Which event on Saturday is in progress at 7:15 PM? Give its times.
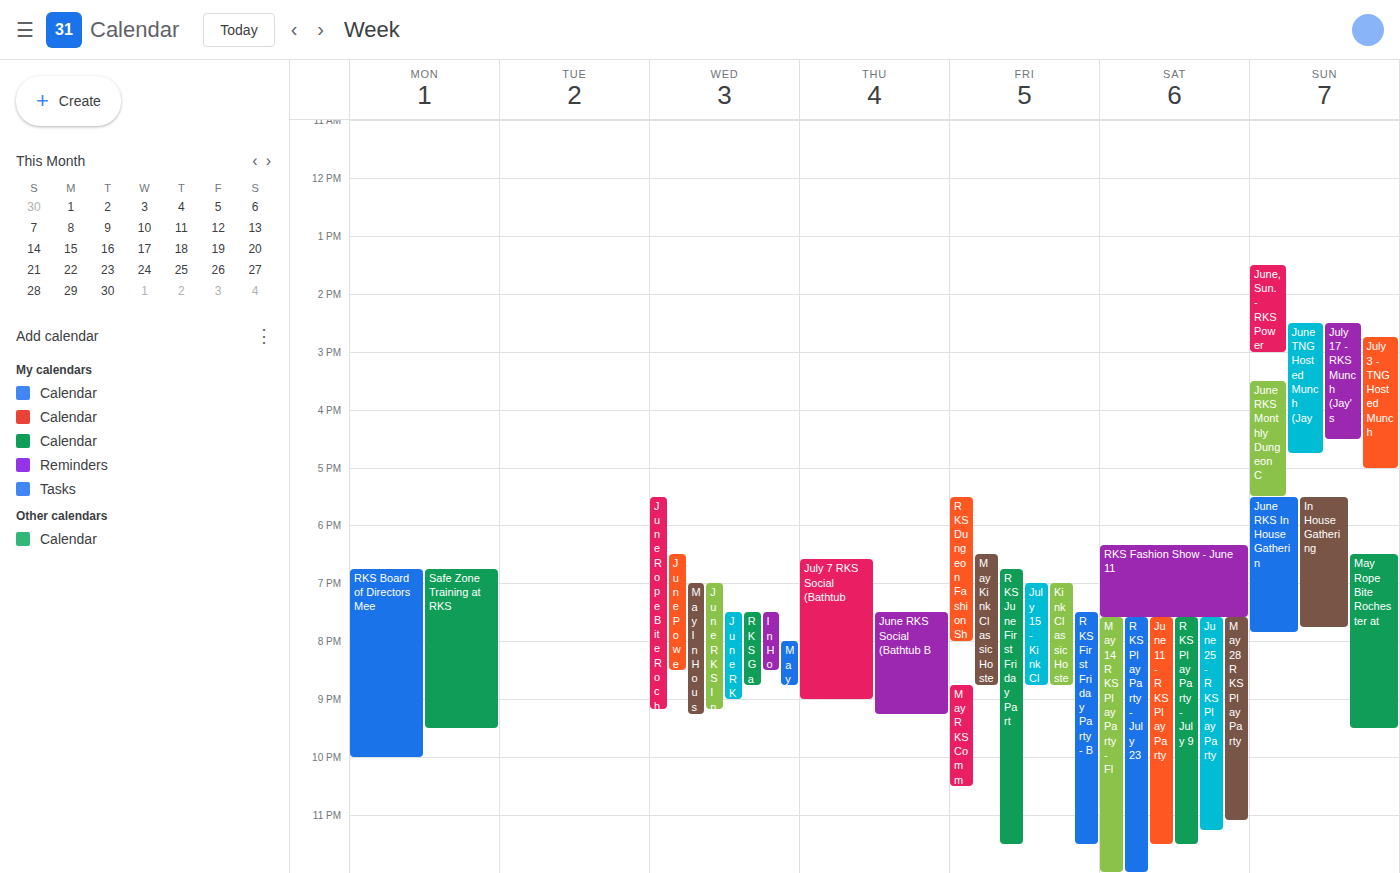
"RKS Fashion Show - June 11", 6:20 PM to 7:35 PM